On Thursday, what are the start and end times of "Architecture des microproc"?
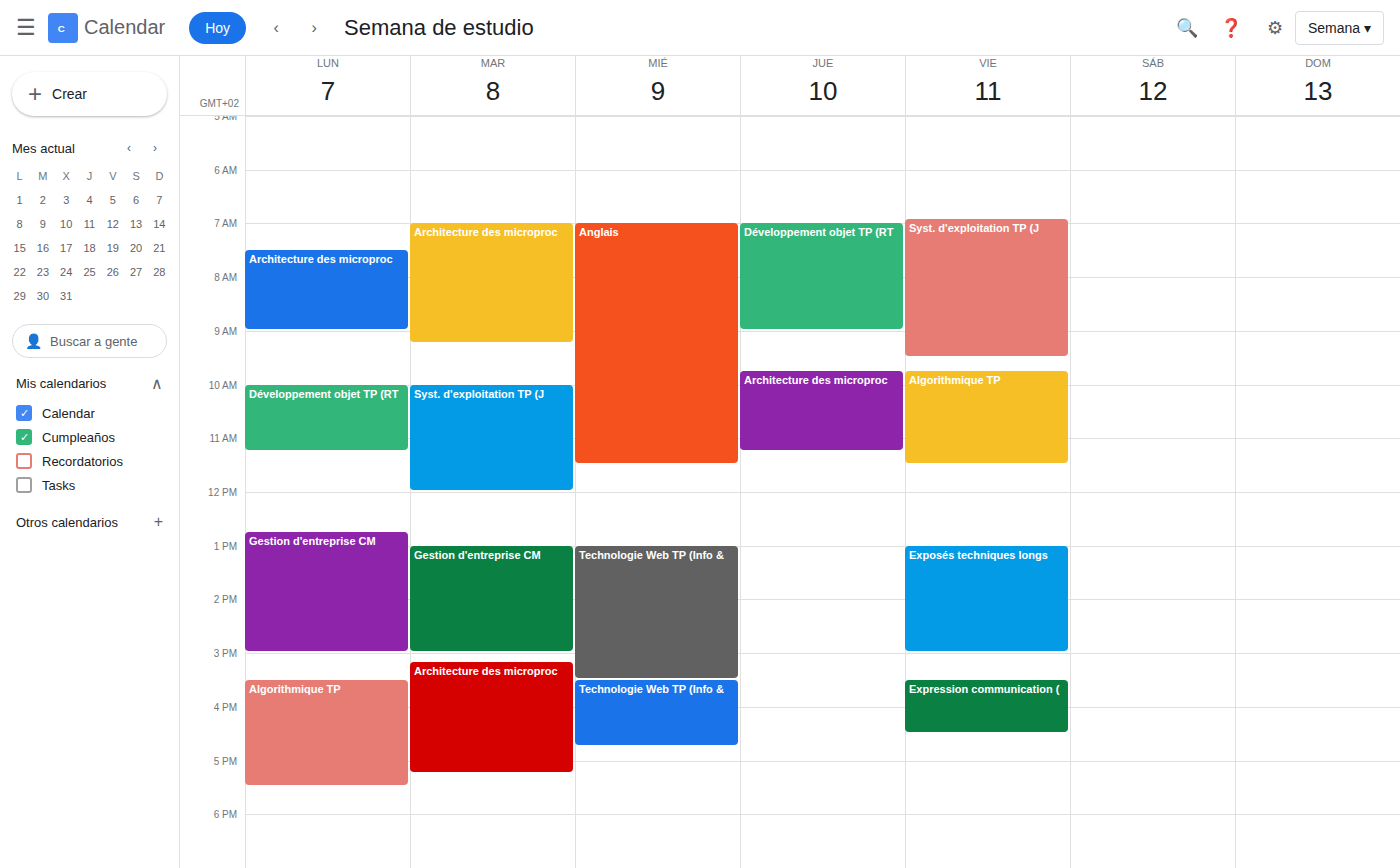
9:45 AM to 11:15 AM